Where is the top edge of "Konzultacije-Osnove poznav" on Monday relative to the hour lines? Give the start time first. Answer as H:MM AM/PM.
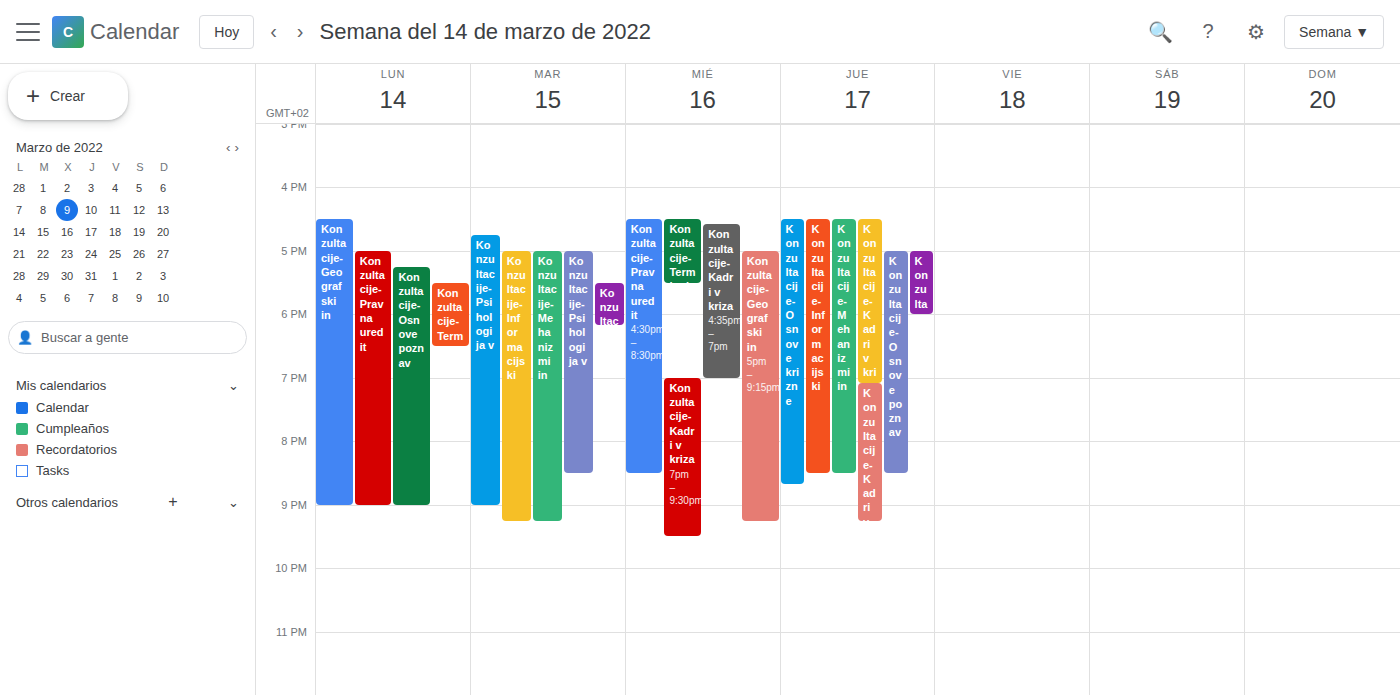
5:15 PM -- neither: a quarter of the way from the 5 PM line to the 6 PM line.